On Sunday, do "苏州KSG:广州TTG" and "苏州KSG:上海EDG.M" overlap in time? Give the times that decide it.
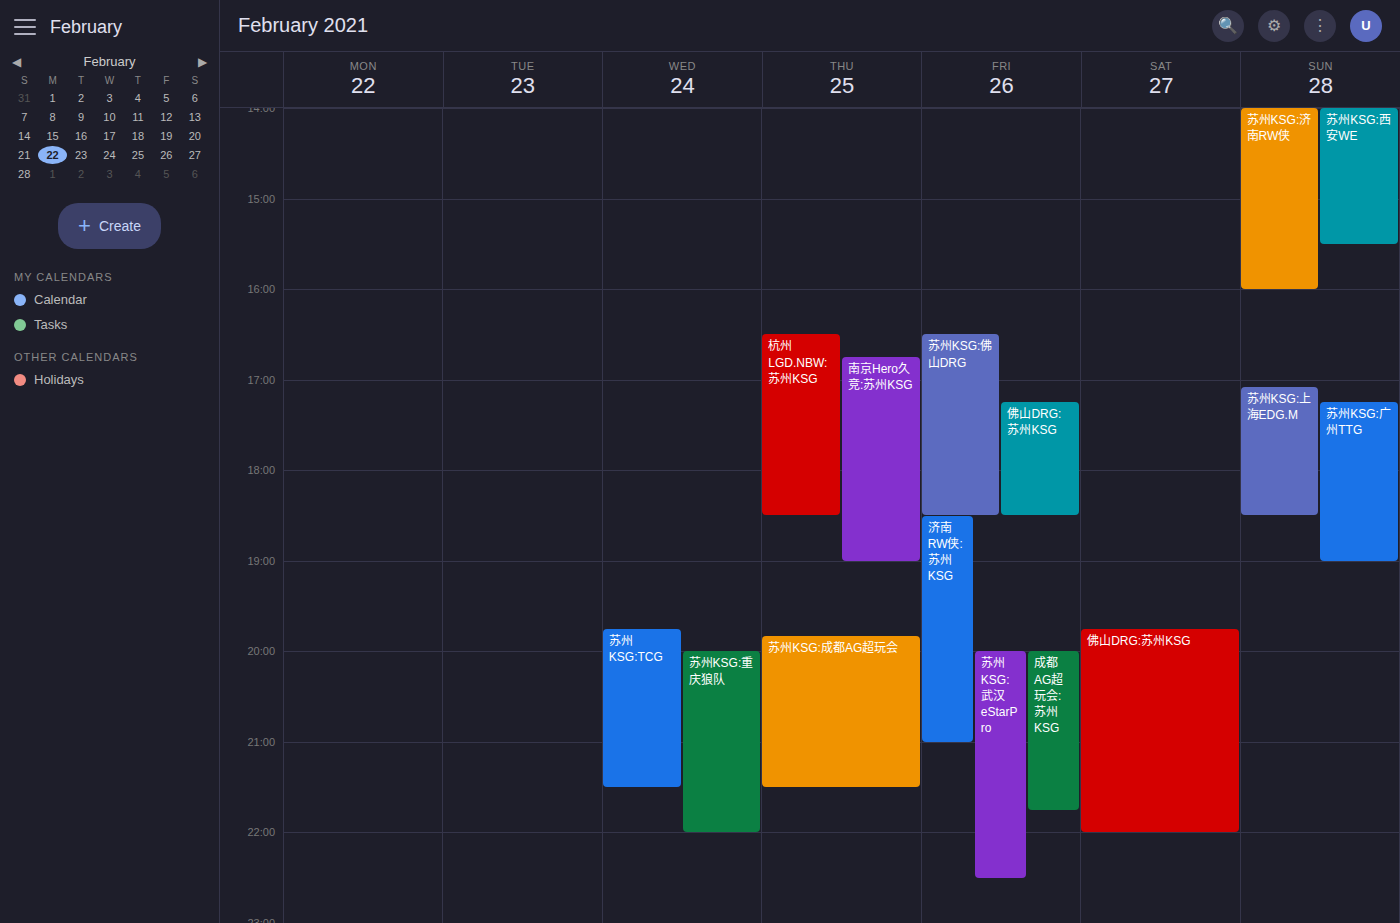
"苏州KSG:广州TTG" starts at 5:15 PM, before "苏州KSG:上海EDG.M" ends at 6:30 PM -- they overlap.